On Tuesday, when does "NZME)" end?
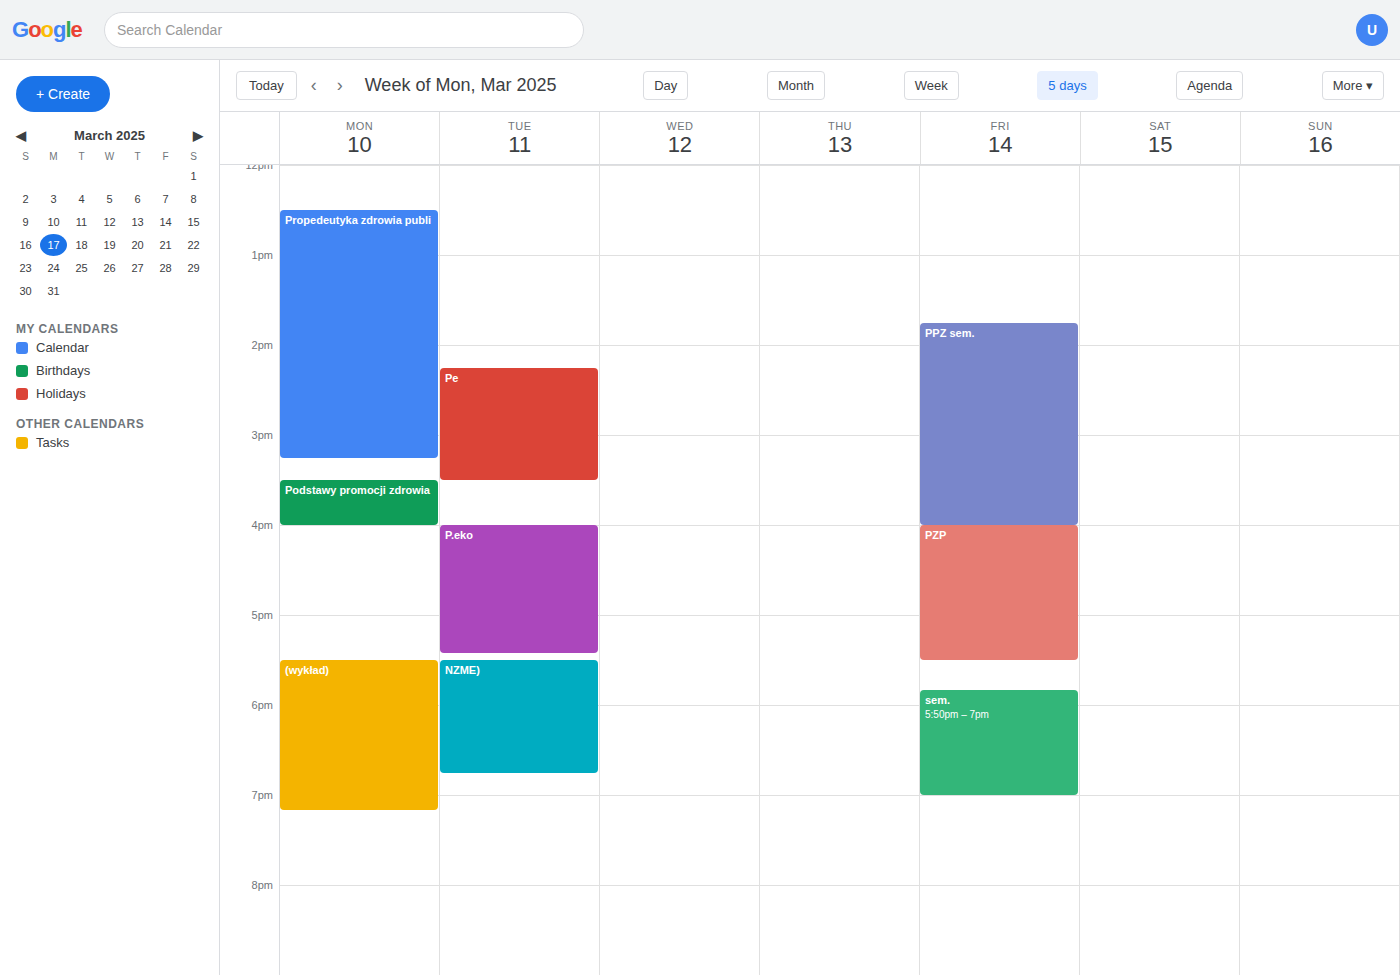
6:45 PM